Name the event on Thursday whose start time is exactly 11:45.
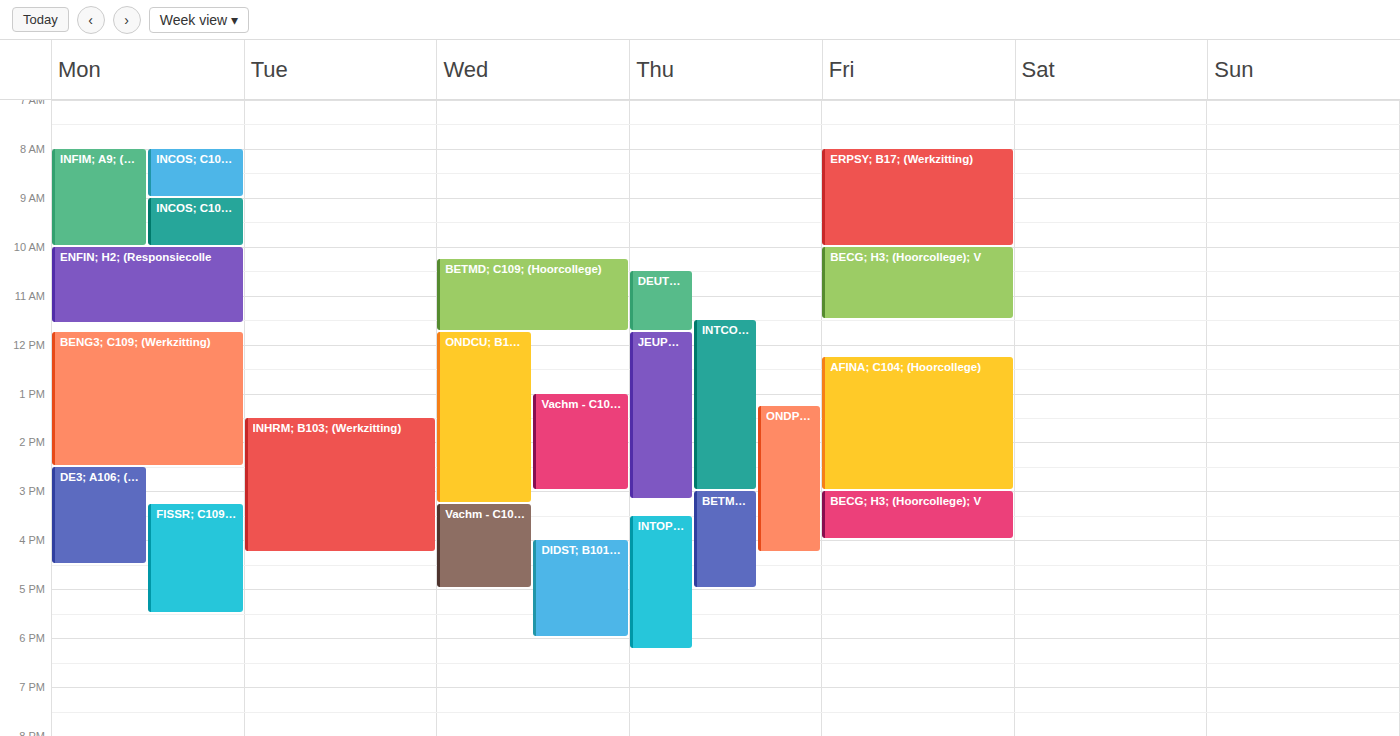
"JEUPS; B101; (Hoorcollege)"